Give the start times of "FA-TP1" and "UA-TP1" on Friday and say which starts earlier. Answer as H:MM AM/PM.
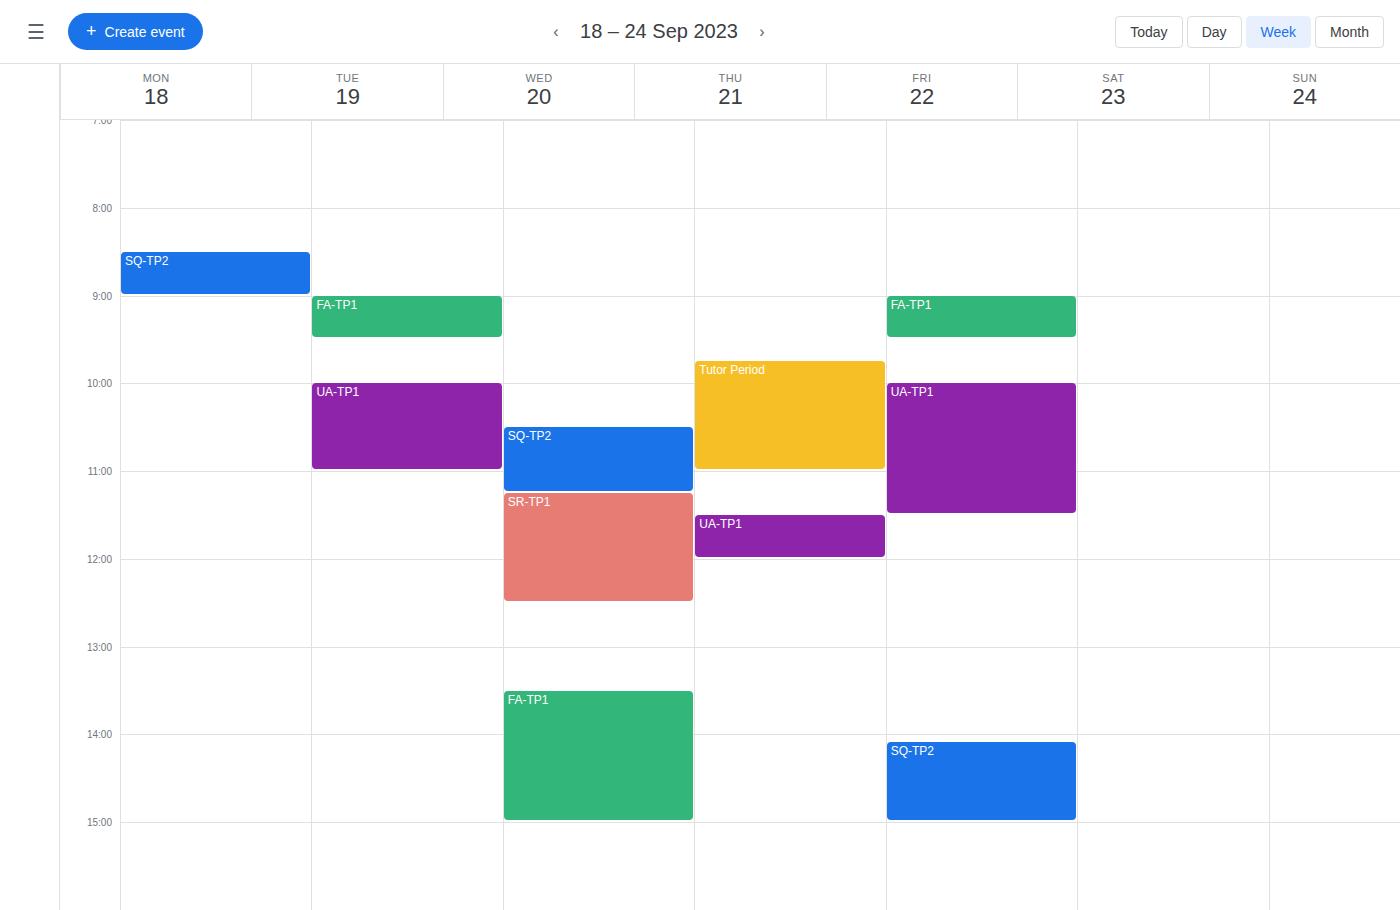
"FA-TP1" 9:00 AM; "UA-TP1" 10:00 AM.